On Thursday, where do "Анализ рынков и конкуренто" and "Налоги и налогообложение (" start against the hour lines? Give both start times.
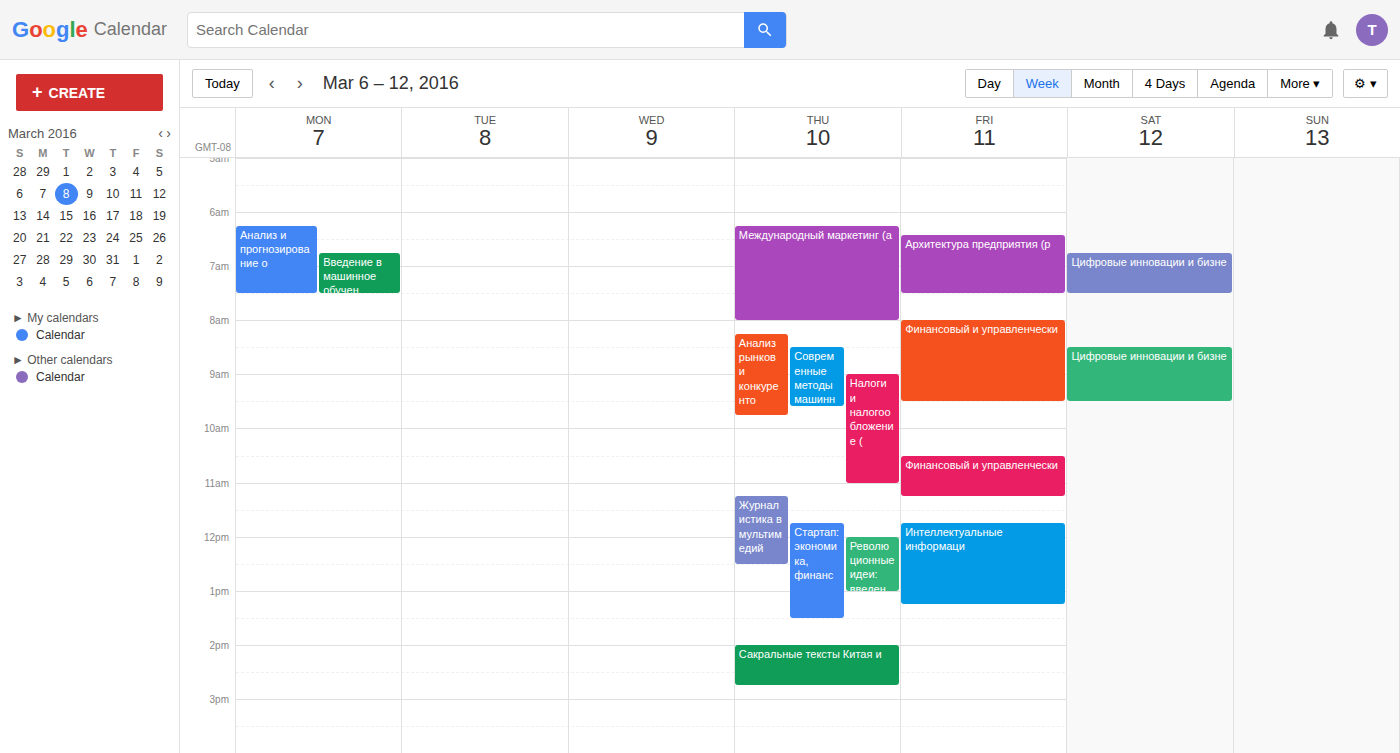
"Анализ рынков и конкуренто": 8:15 AM, neither: a quarter of the way from the 8 AM line to the 9 AM line. "Налоги и налогообложение (": 9:00 AM, exactly on the 9 AM line.